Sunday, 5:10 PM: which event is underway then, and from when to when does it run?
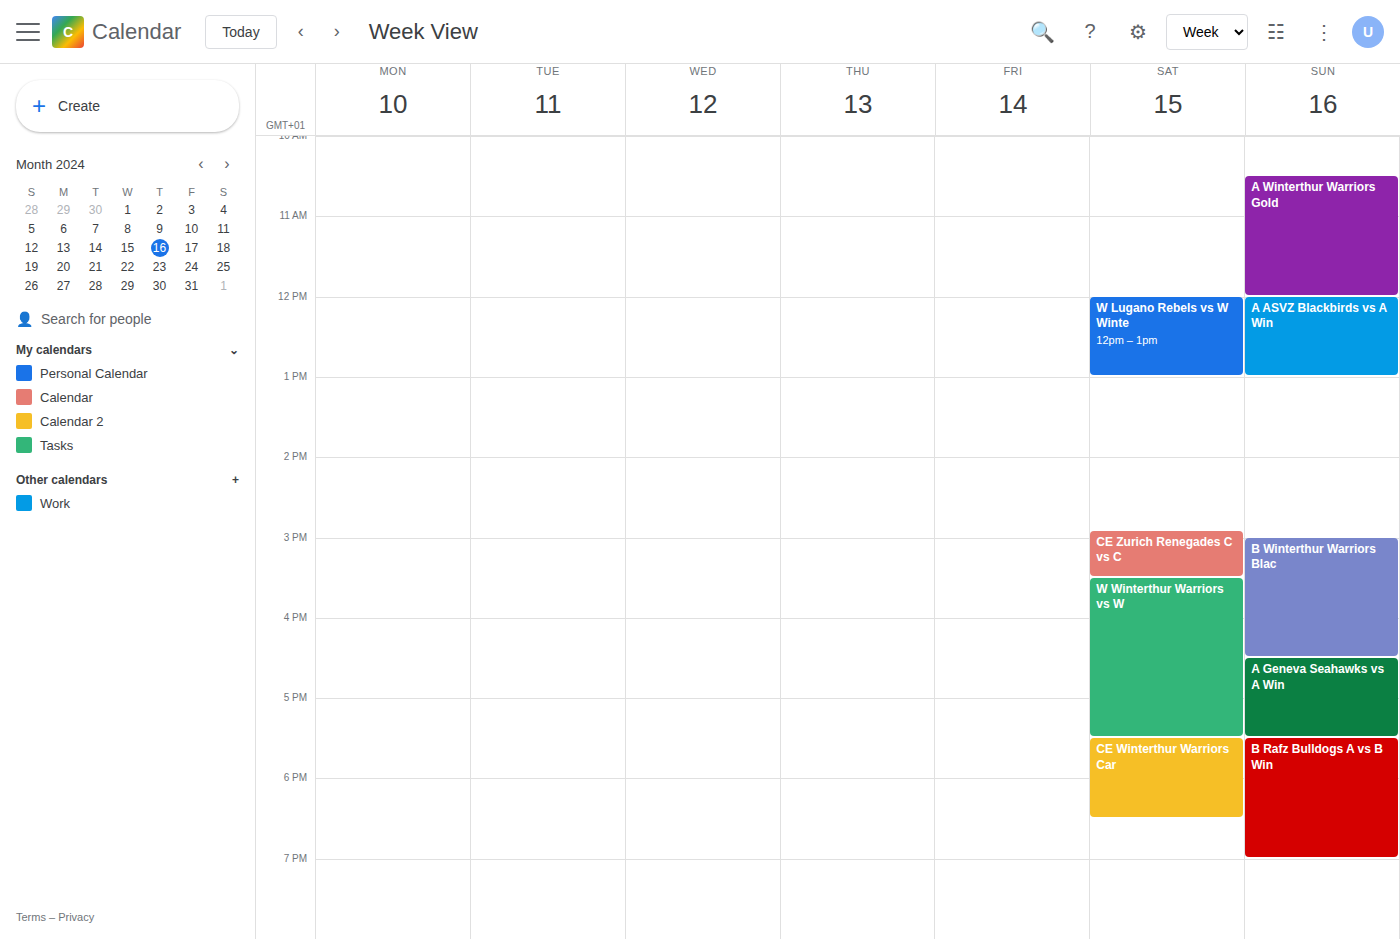
"A Geneva Seahawks vs A Win", 4:30 PM to 5:30 PM